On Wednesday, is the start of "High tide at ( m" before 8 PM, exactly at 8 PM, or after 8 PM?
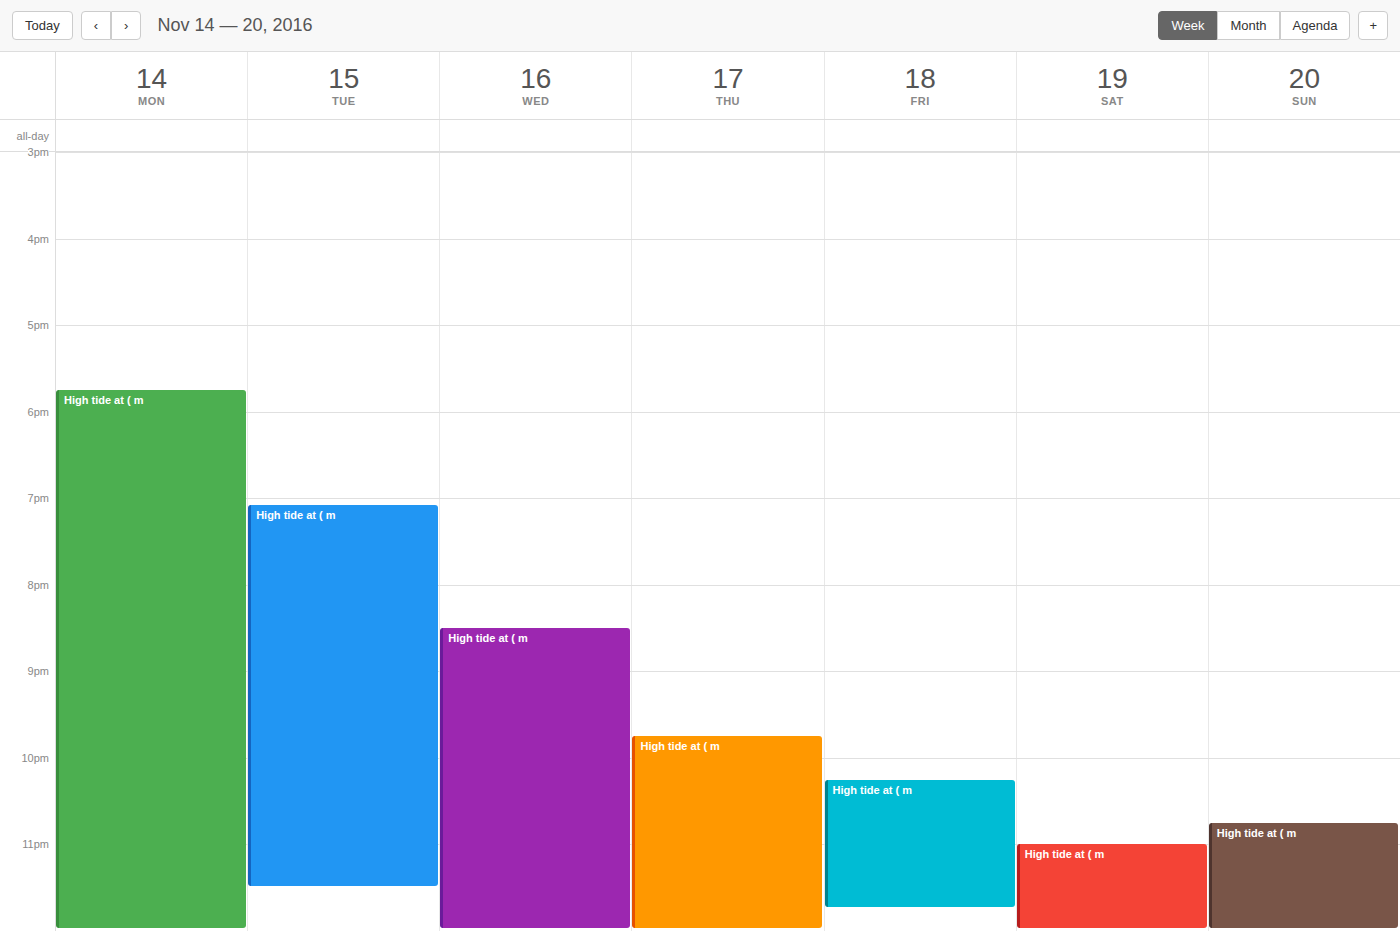
8:30 PM -- after 8 PM, 30 minutes below the 8 PM line.